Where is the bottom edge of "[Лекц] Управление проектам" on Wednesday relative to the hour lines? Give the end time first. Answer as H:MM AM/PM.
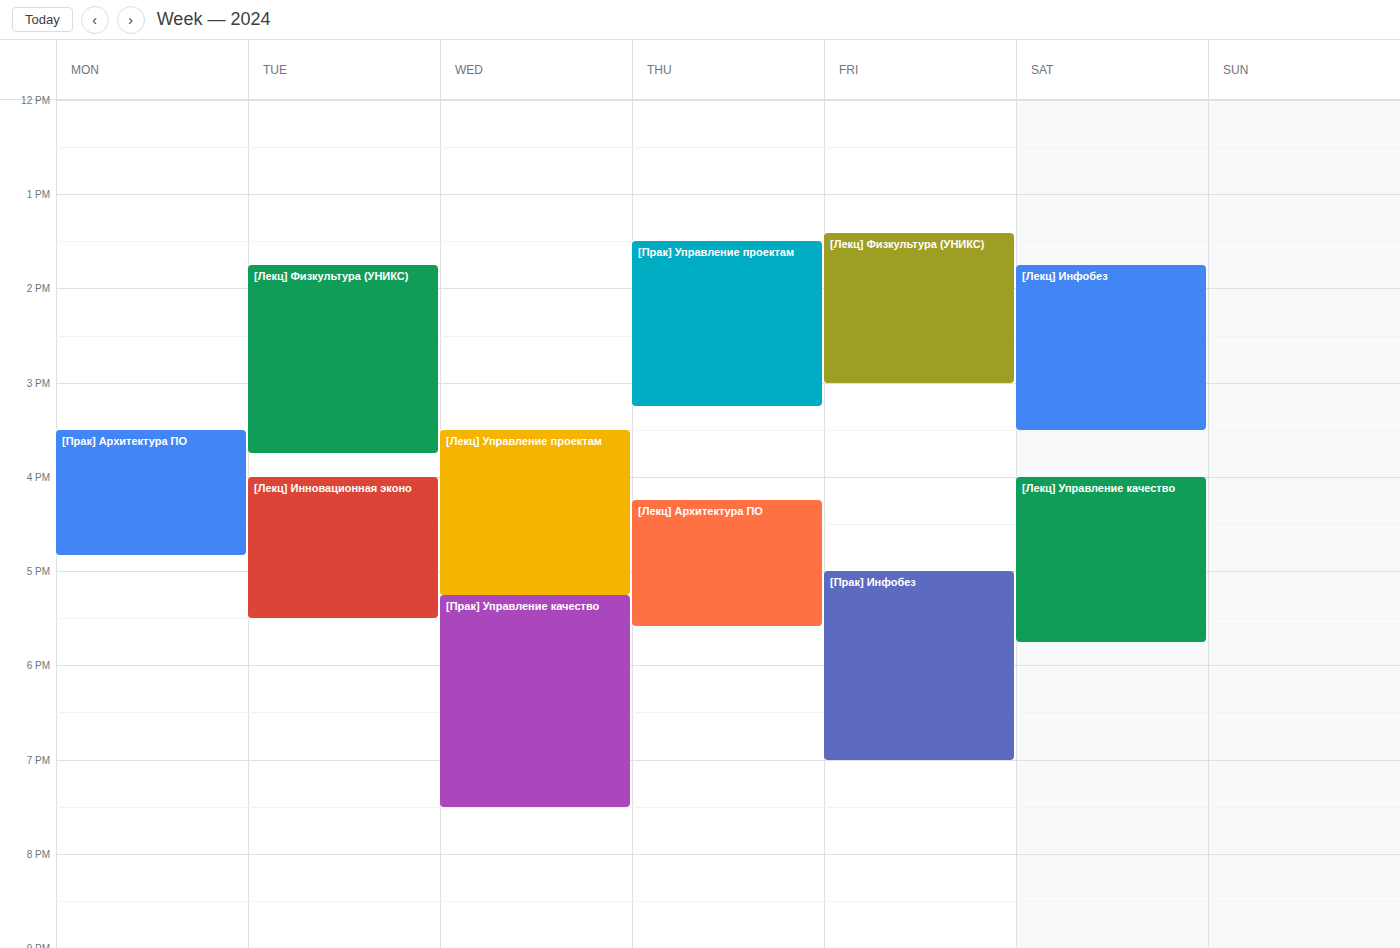
5:15 PM -- neither: a quarter of the way from the 5 PM line to the 6 PM line.